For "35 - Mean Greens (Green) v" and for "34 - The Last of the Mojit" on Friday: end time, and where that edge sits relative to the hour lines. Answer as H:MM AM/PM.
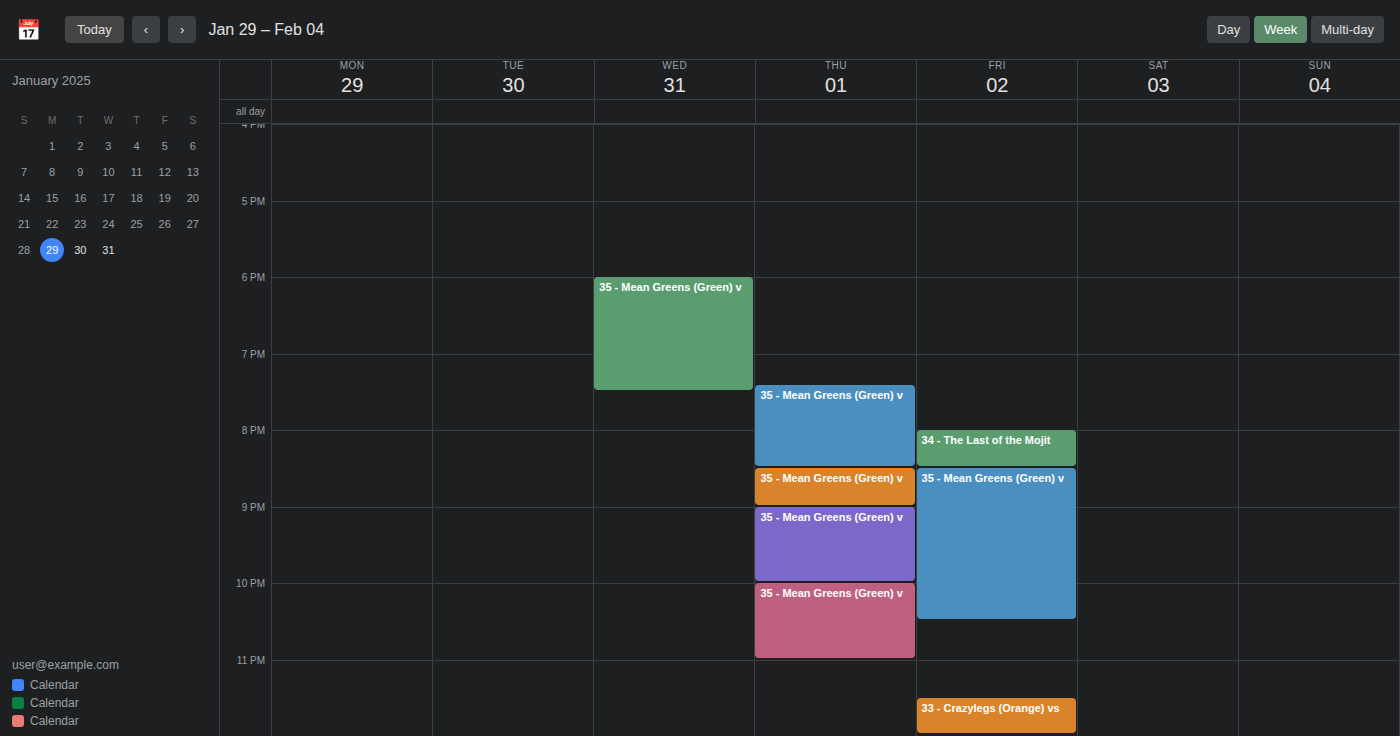
"35 - Mean Greens (Green) v": 10:30 PM, halfway between the 10 PM and 11 PM lines. "34 - The Last of the Mojit": 8:30 PM, halfway between the 8 PM and 9 PM lines.